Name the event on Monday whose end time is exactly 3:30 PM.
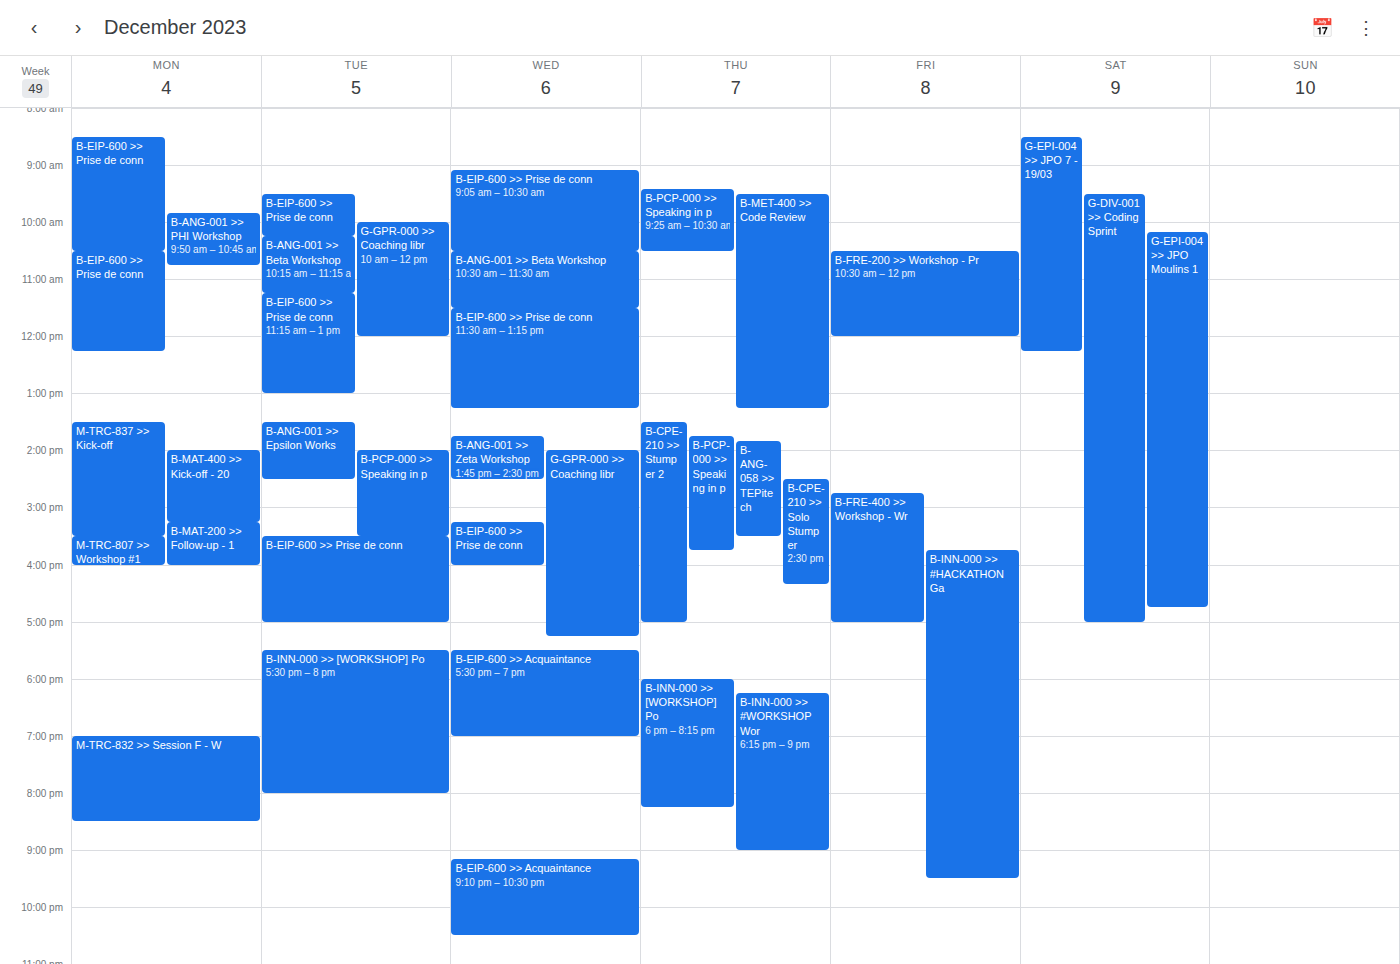
"M-TRC-837 >> Kick-off"